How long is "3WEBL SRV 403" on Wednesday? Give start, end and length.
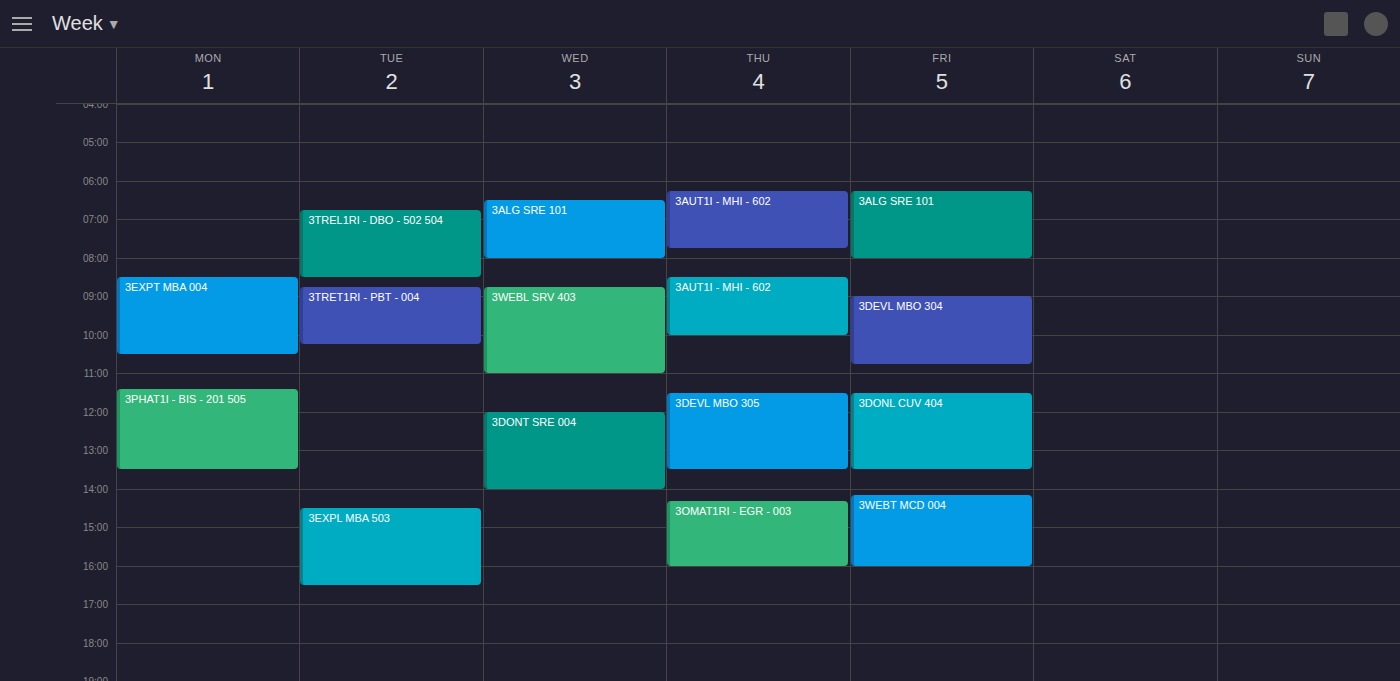
8:45 AM to 11:00 AM, 2 hours 15 minutes